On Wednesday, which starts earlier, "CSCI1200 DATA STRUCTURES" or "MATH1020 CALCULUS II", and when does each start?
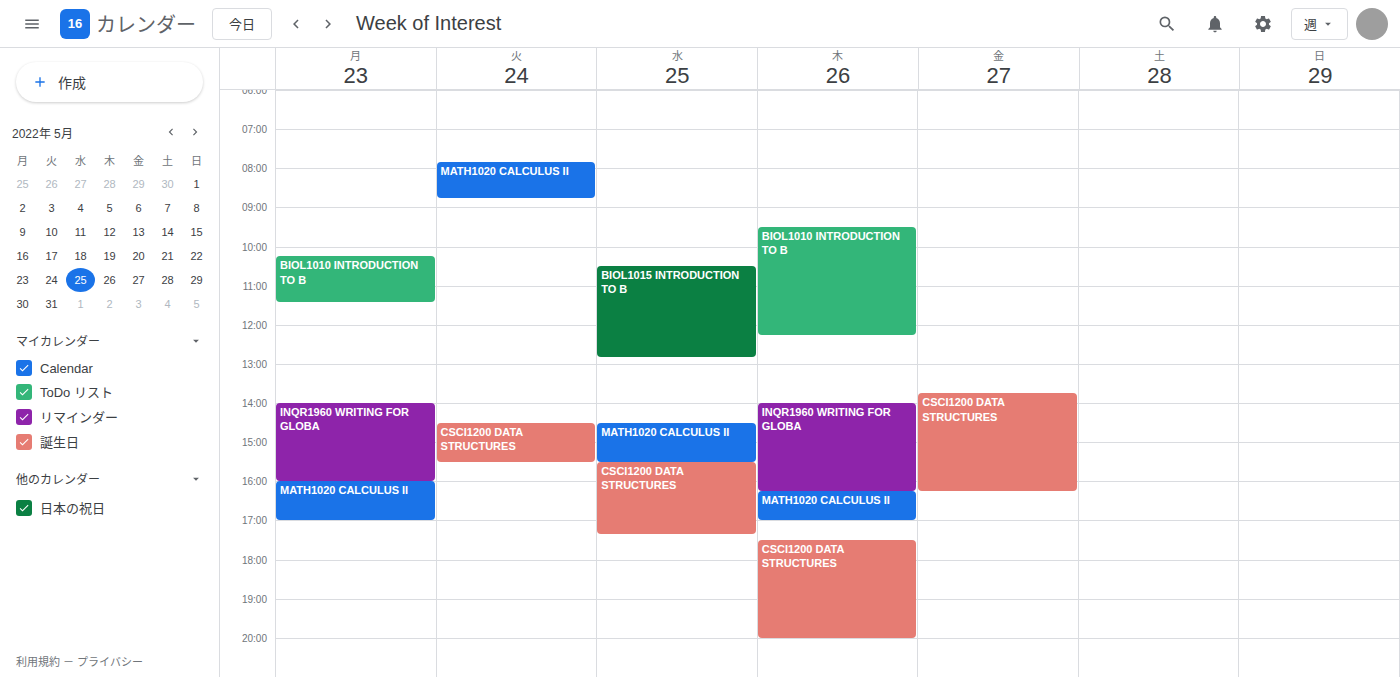
"MATH1020 CALCULUS II" 14:30; "CSCI1200 DATA STRUCTURES" 15:30.